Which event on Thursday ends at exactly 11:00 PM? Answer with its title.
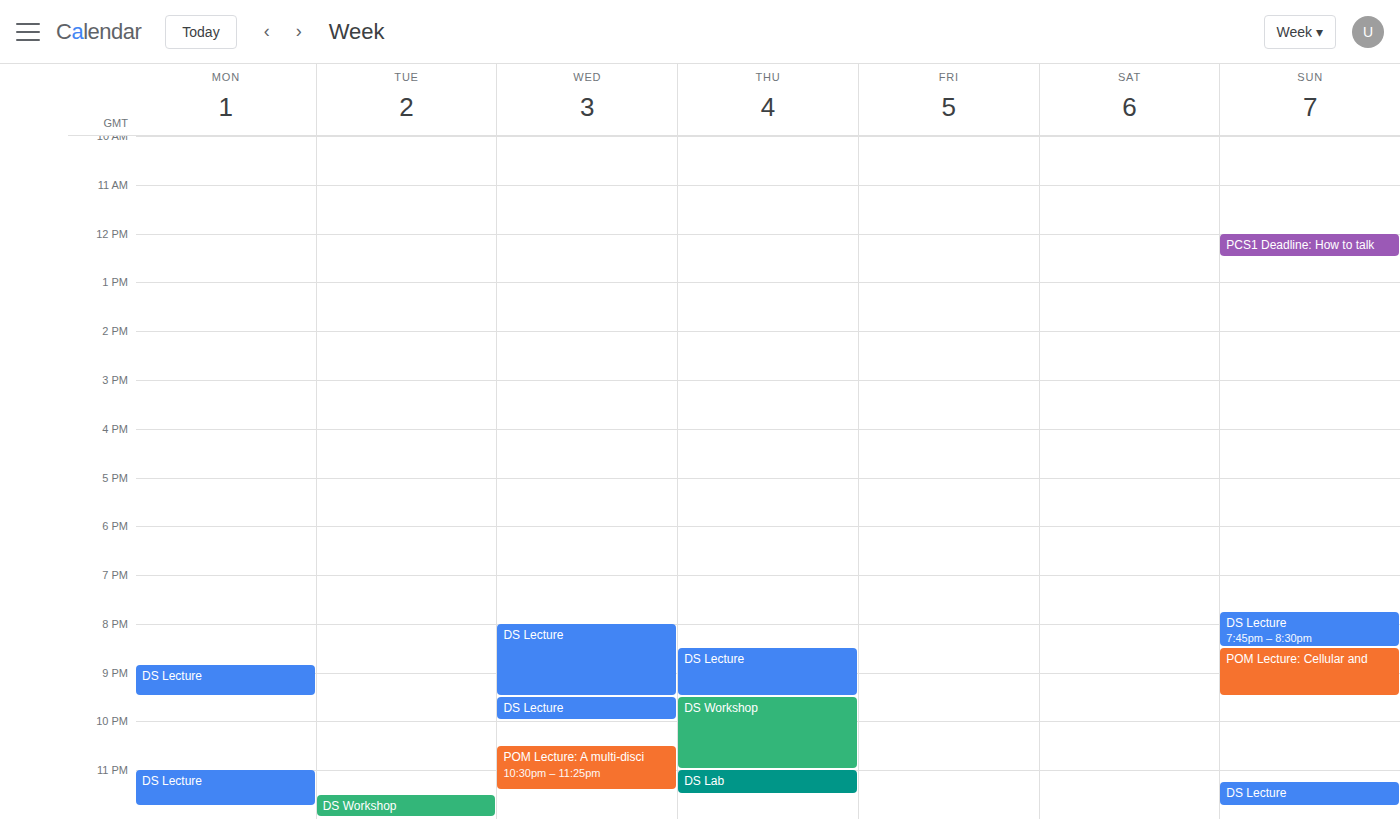
"DS Workshop"